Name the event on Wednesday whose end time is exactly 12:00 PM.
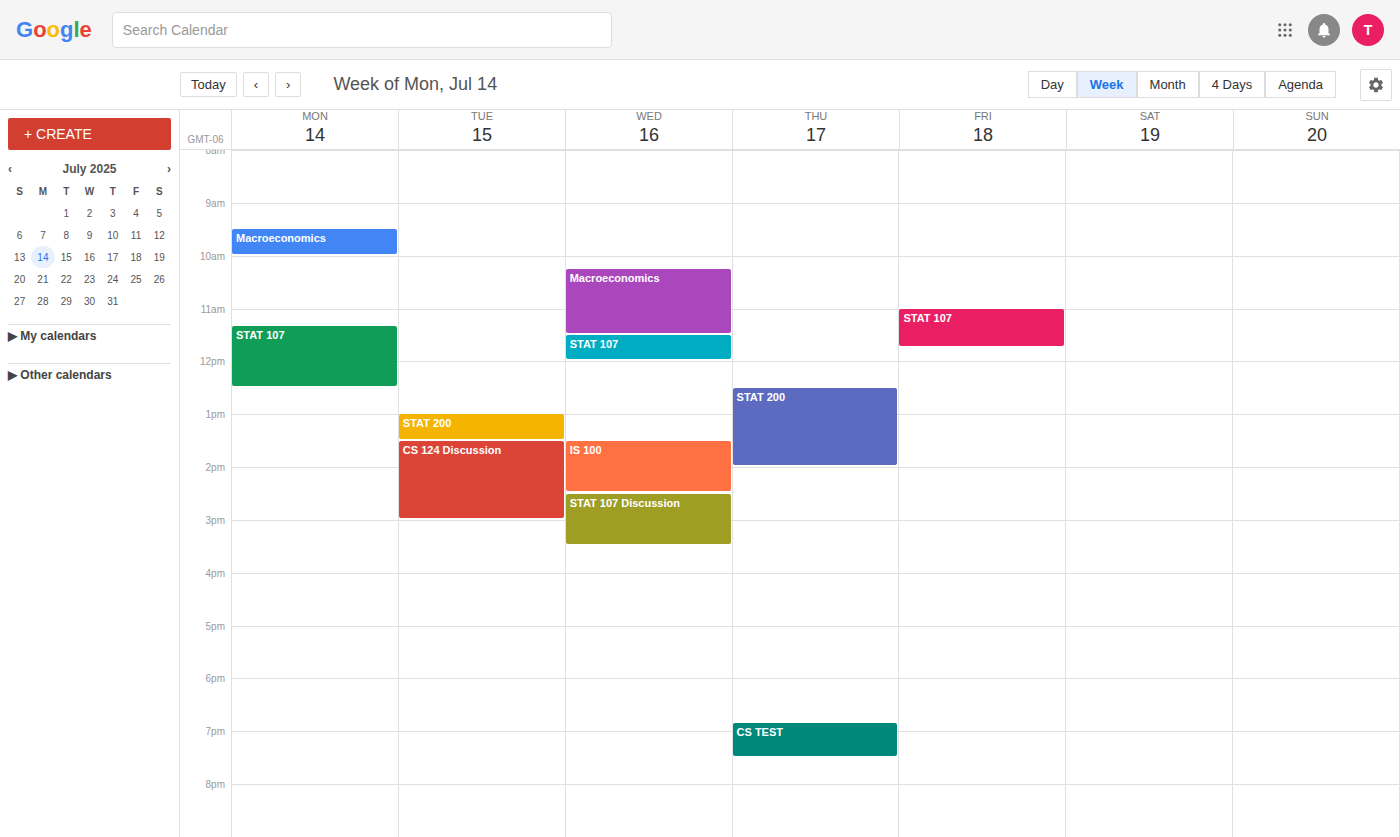
"STAT 107"